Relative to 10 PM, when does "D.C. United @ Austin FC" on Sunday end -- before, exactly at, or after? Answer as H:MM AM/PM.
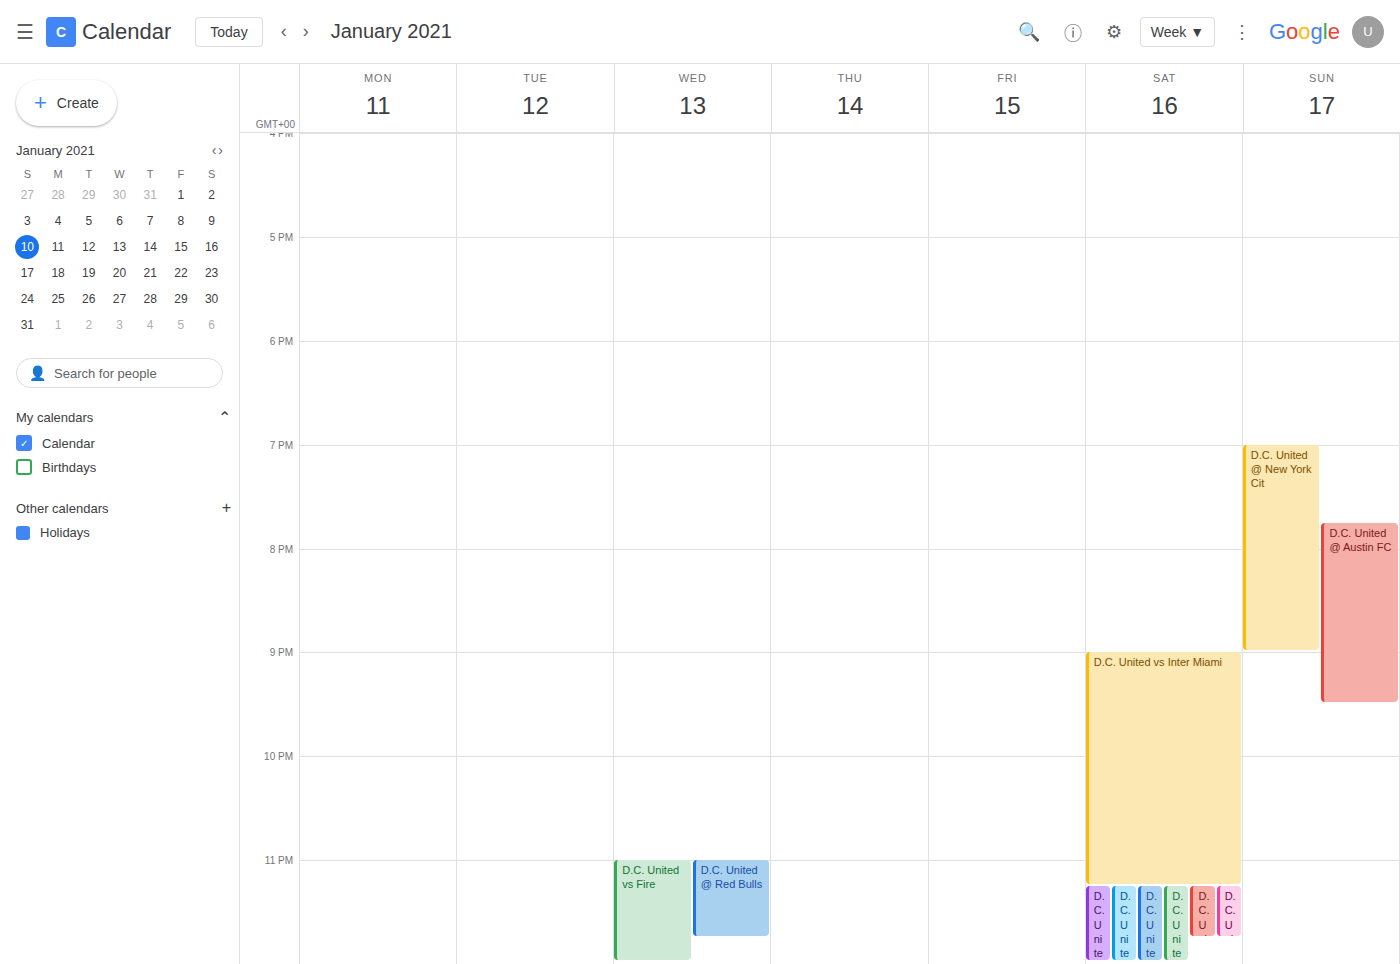
9:30 PM -- before 10 PM, 30 minutes above the 10 PM line.